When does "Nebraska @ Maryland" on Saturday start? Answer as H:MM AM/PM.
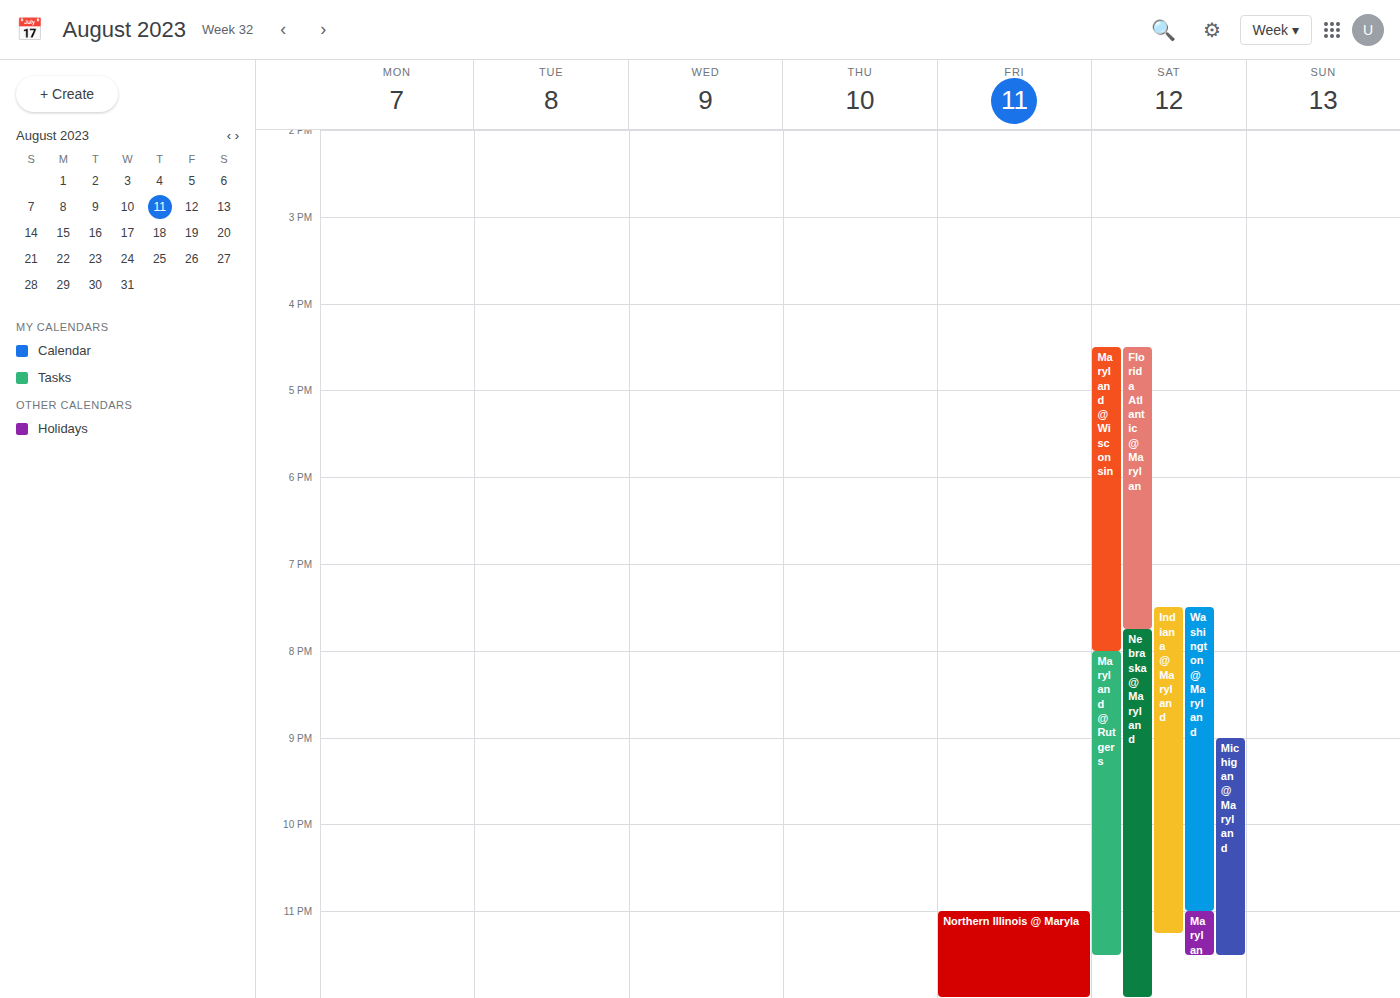
7:45 PM